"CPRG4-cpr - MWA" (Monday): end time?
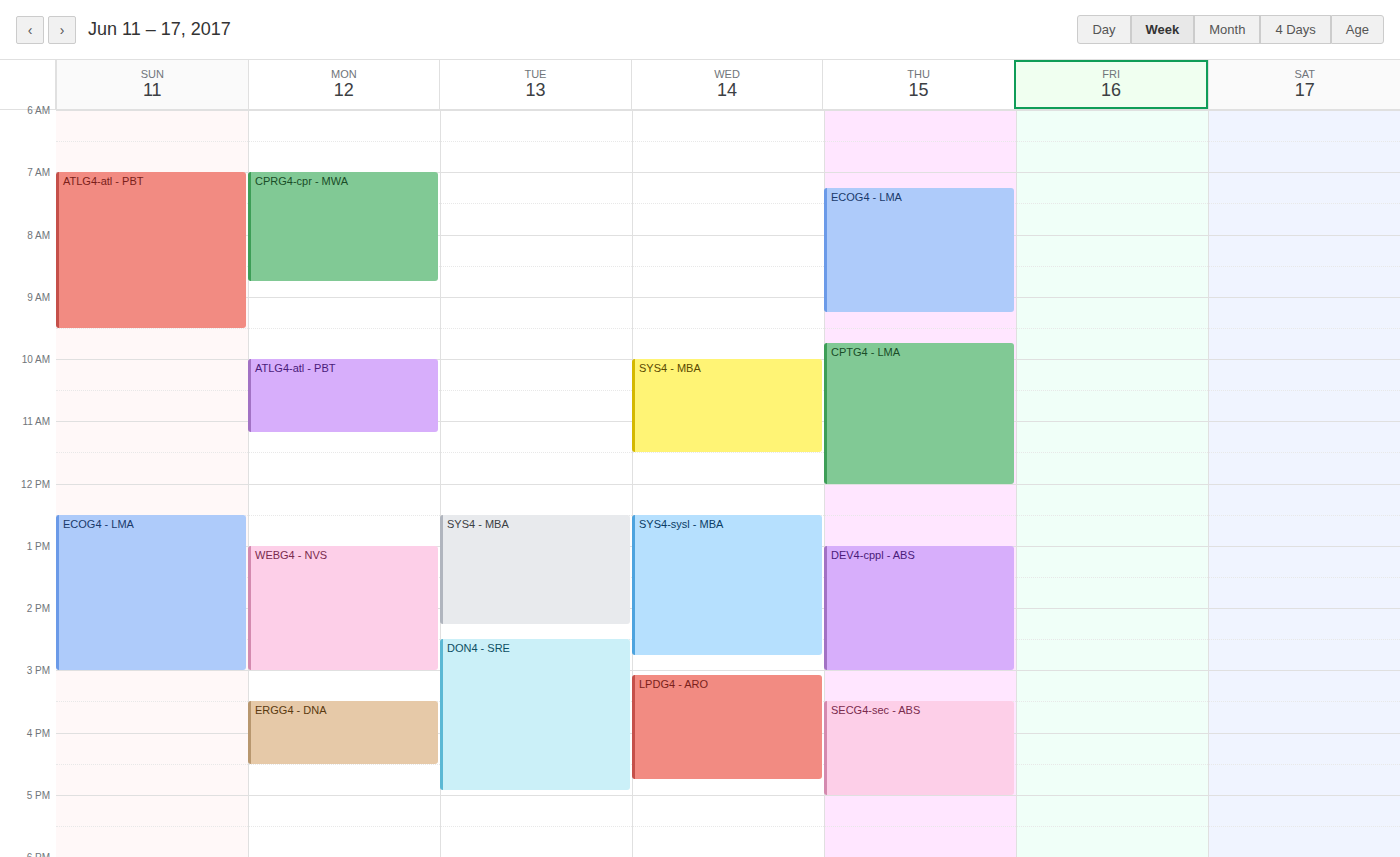
08:45